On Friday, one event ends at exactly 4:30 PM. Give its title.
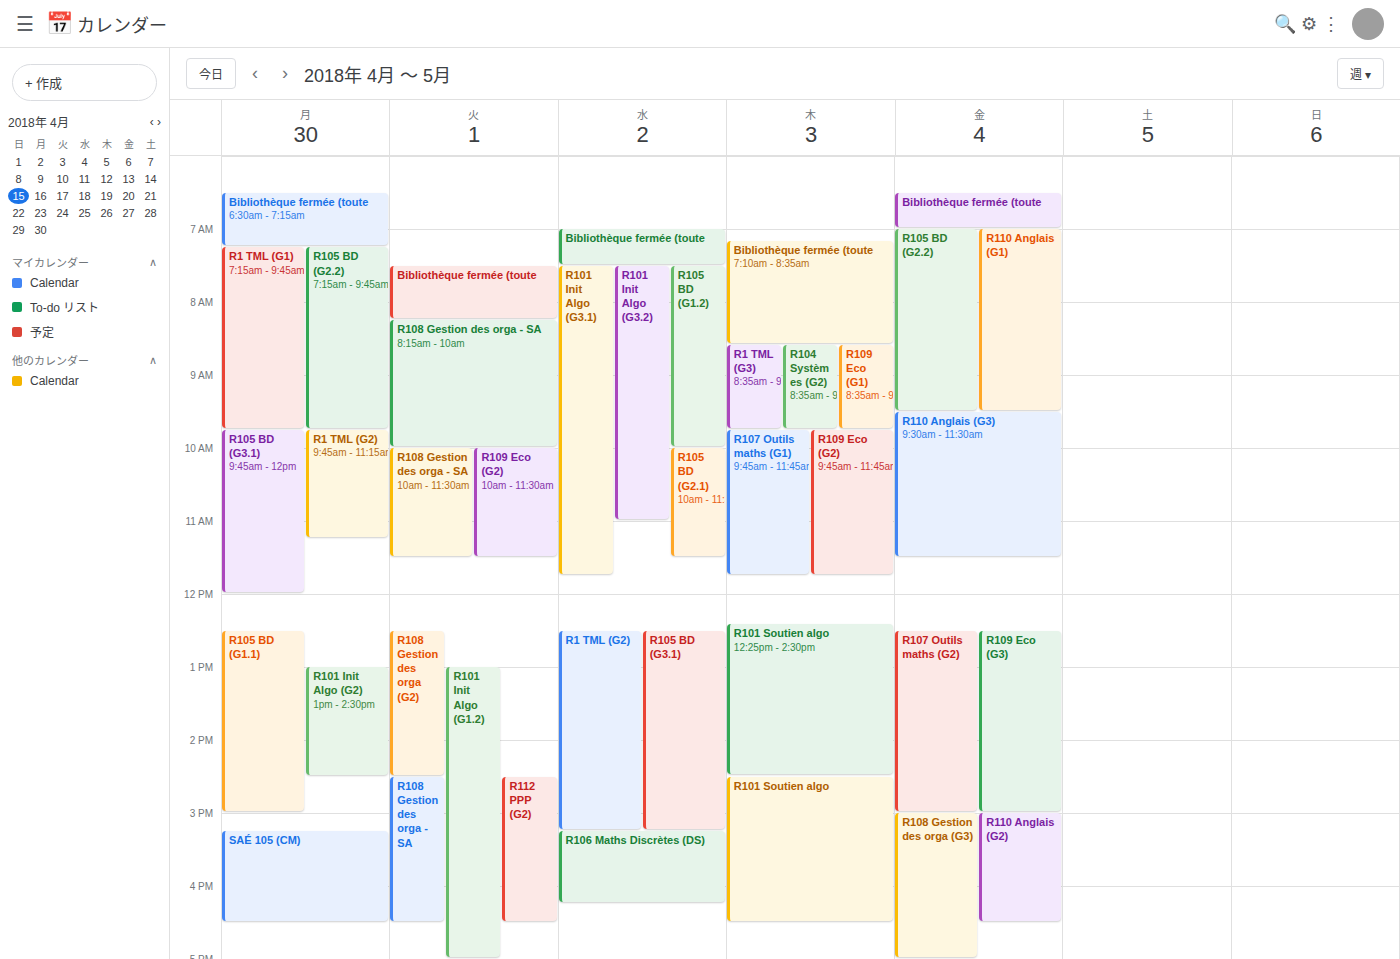
"R110 Anglais (G2)"